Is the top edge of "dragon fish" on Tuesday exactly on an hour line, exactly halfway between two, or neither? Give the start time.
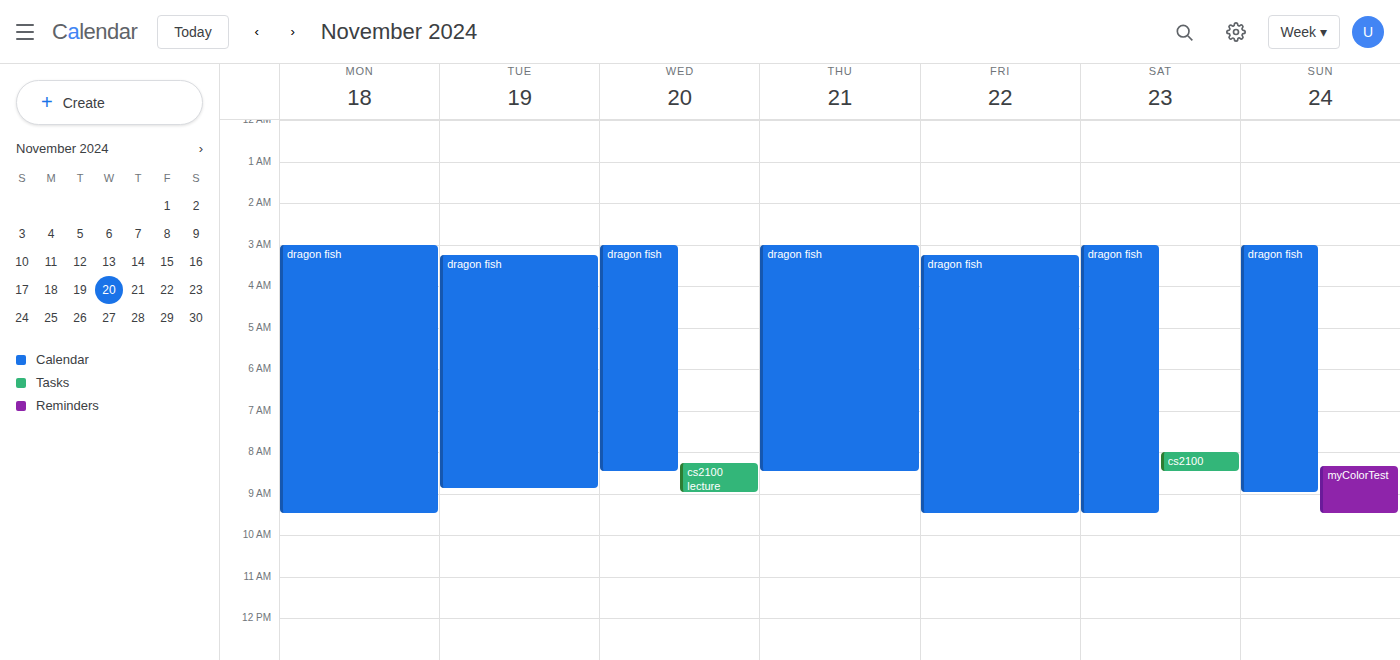
3:15 AM -- neither: a quarter of the way from the 3 AM line to the 4 AM line.